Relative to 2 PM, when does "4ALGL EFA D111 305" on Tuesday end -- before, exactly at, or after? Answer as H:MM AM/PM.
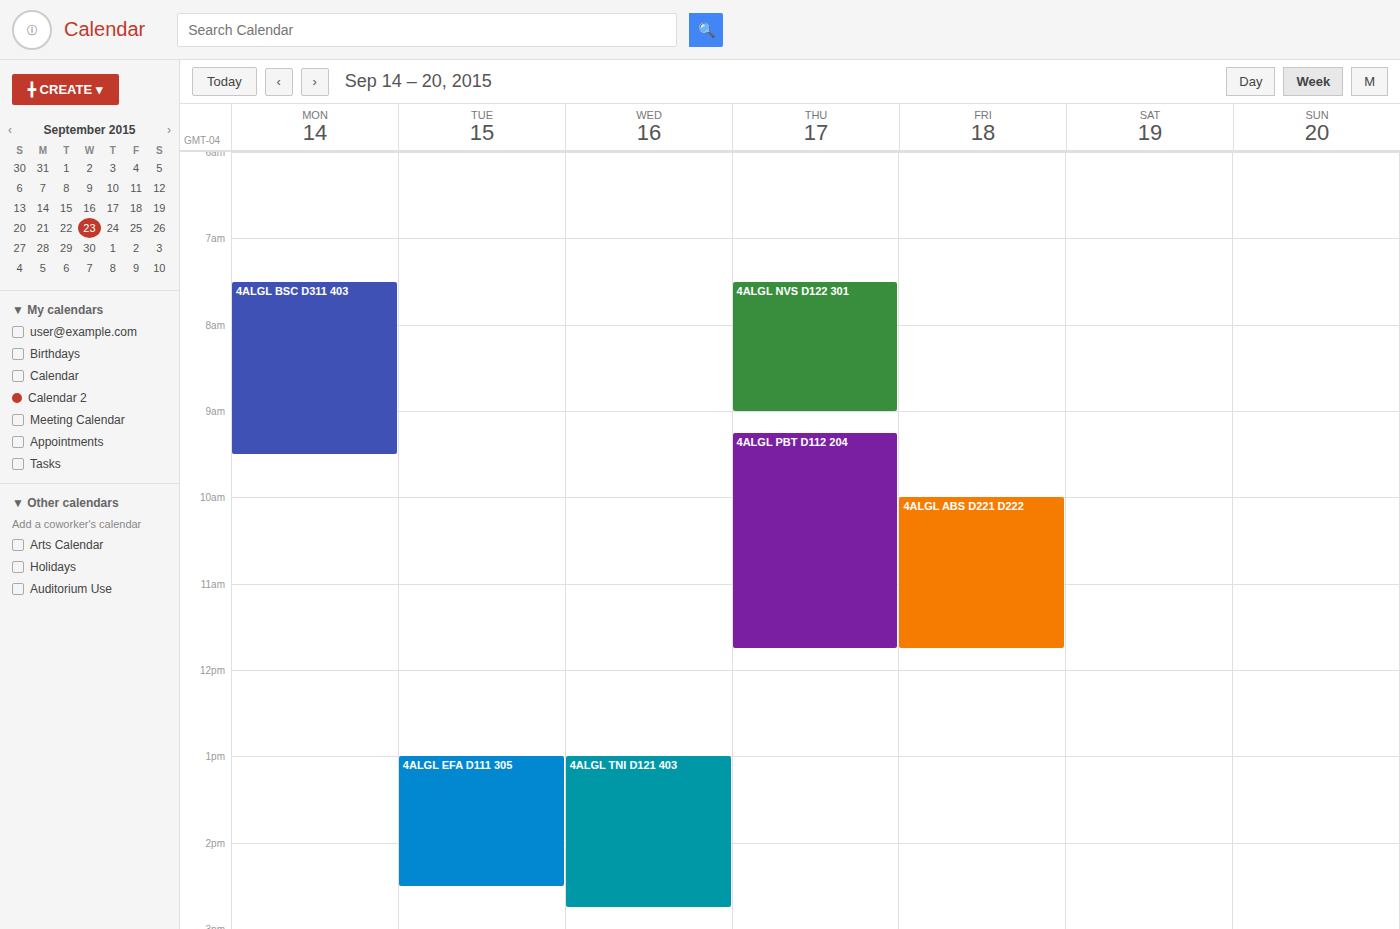
2:30 PM -- after 2 PM, 30 minutes below the 2 PM line.